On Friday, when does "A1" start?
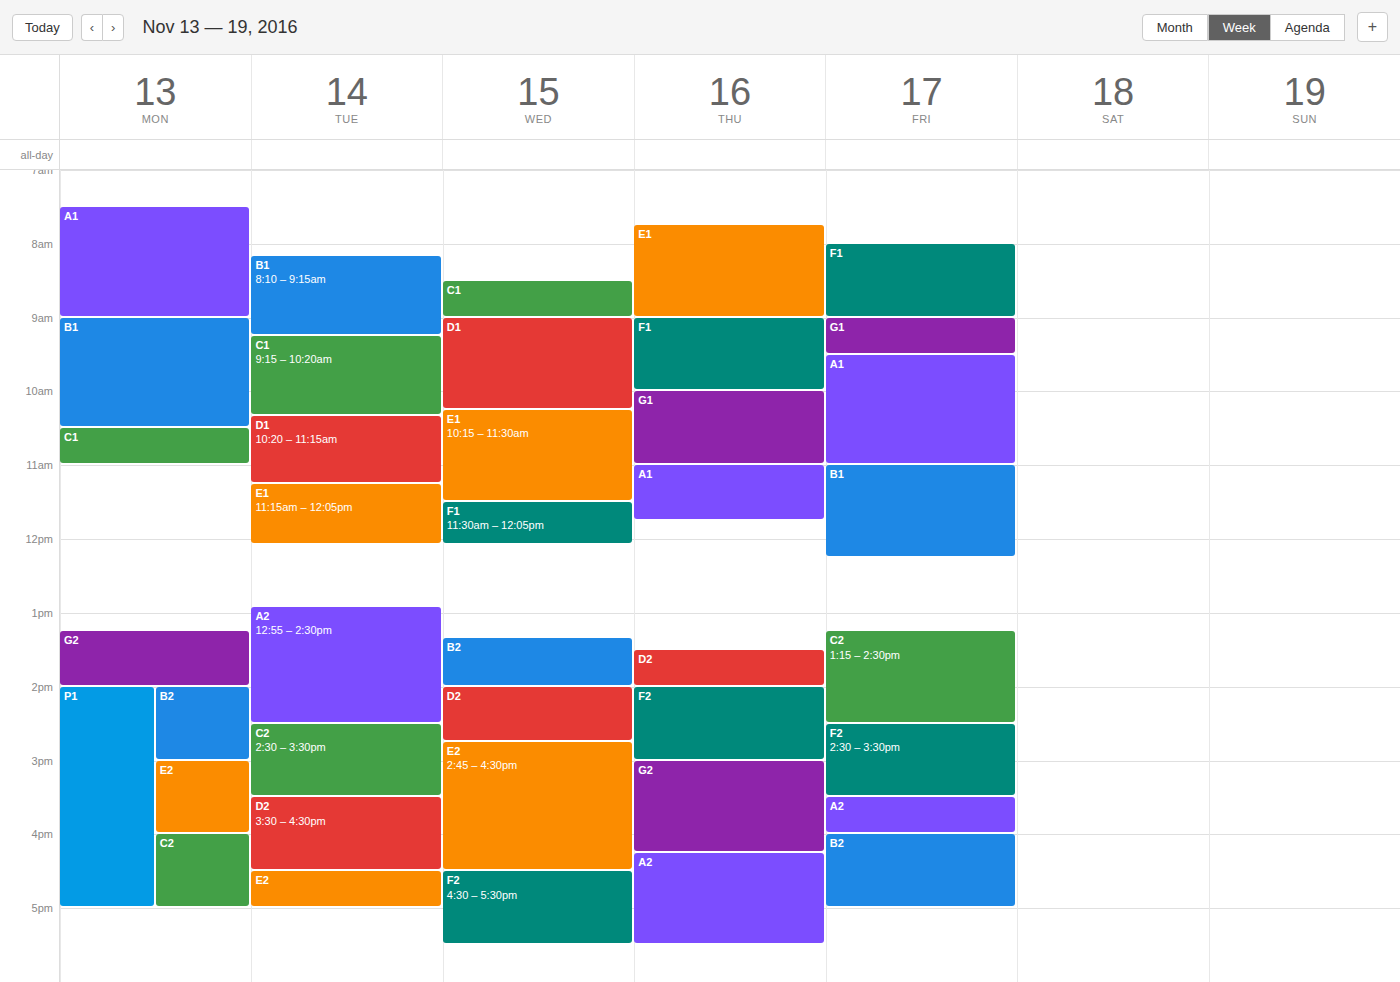
9:30 AM